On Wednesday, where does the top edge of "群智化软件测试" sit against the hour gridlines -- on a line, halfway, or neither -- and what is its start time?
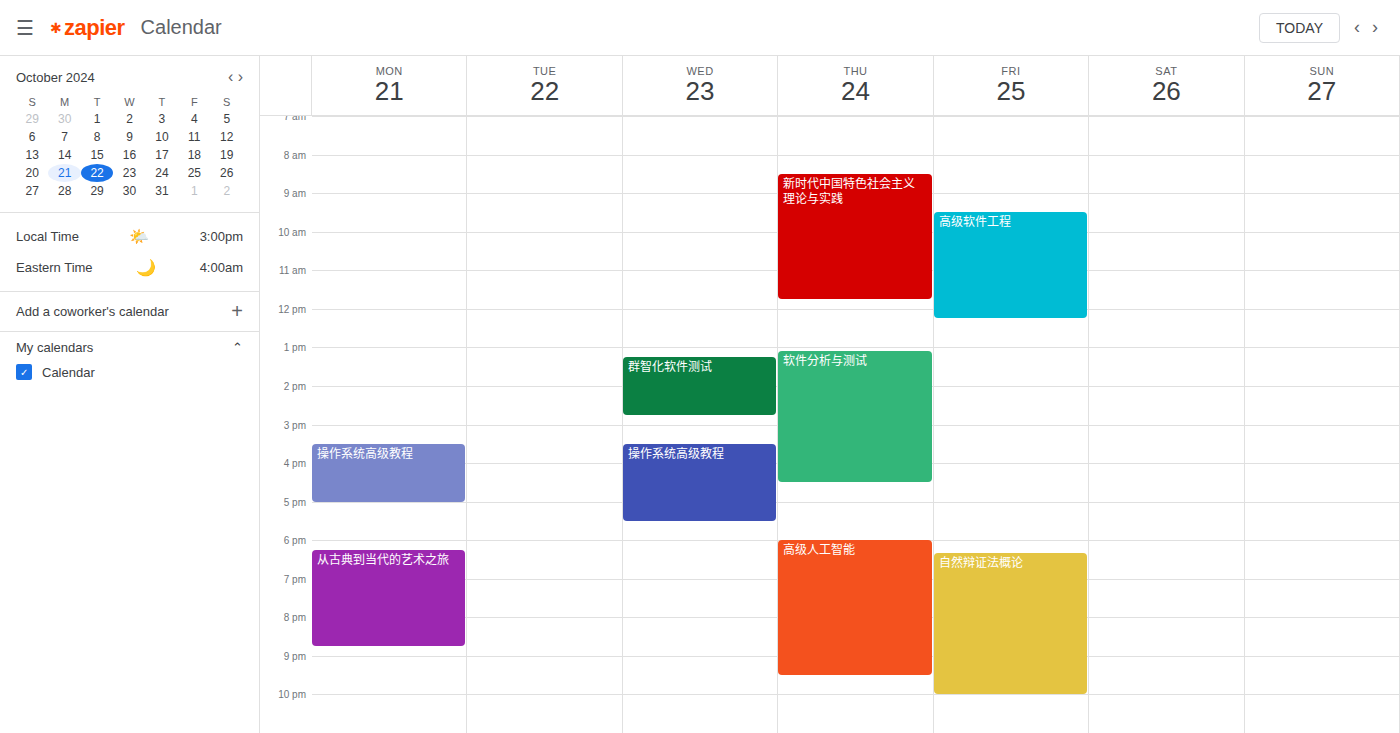
1:15 PM -- neither: a quarter of the way from the 1 PM line to the 2 PM line.